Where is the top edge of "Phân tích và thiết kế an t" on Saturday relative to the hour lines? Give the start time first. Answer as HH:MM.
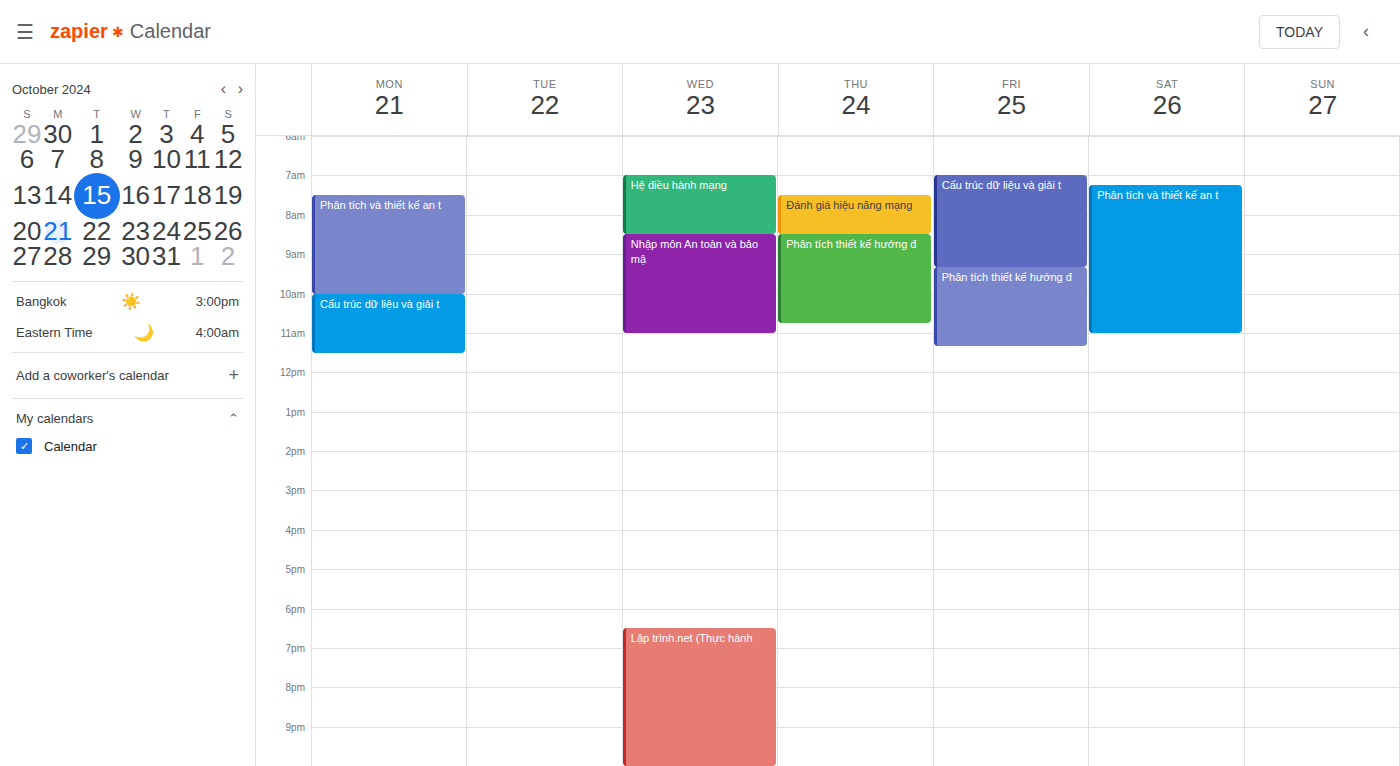
07:15 -- neither: a quarter of the way from the 07:00 line to the 08:00 line.